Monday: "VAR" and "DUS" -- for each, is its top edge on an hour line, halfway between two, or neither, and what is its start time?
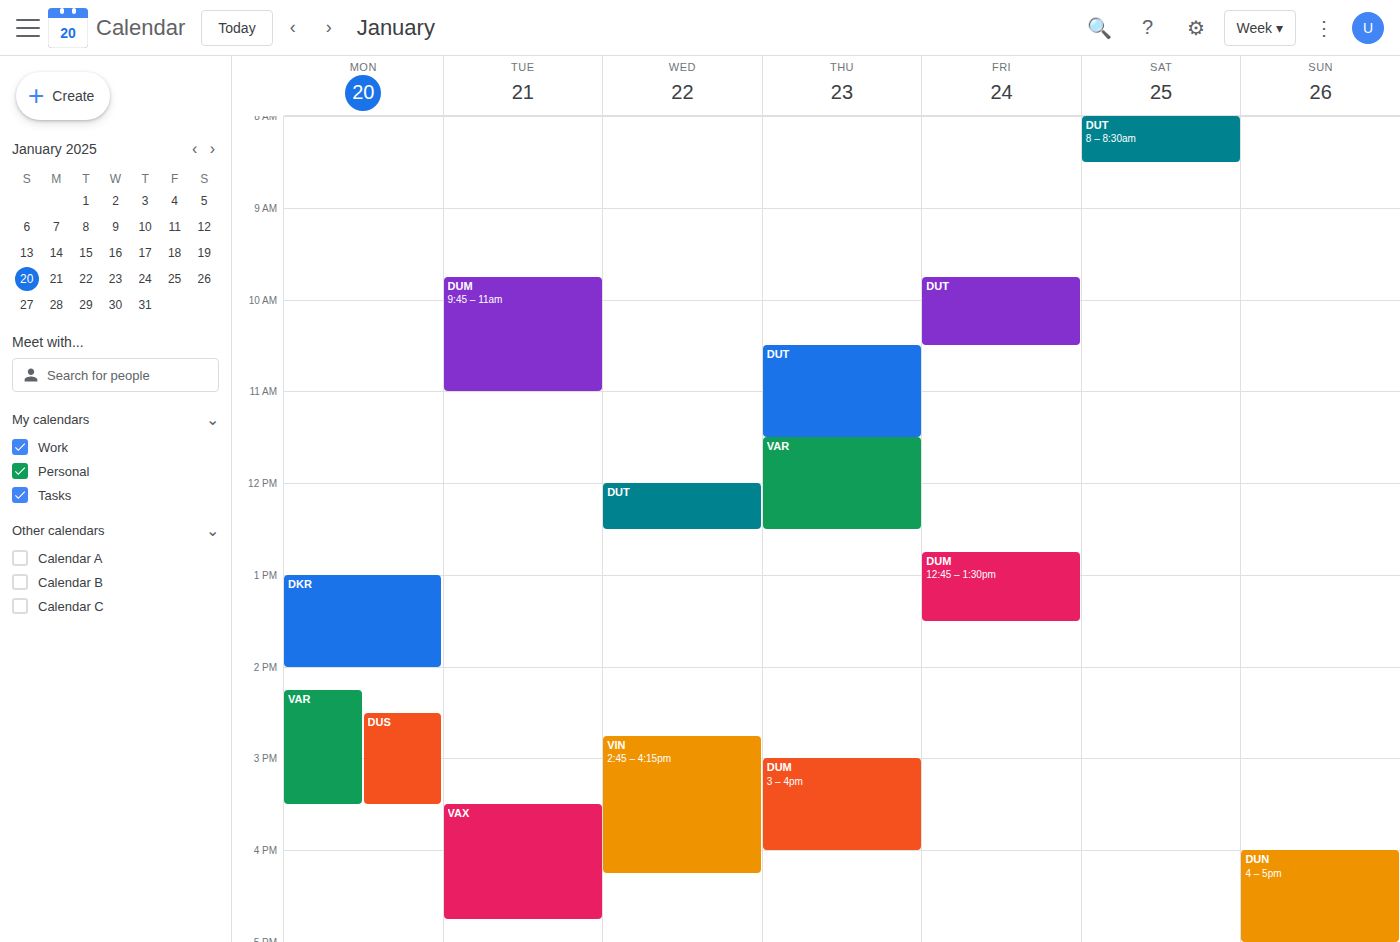
"VAR": 2:15 PM, neither: a quarter of the way from the 2 PM line to the 3 PM line. "DUS": 2:30 PM, halfway between the 2 PM and 3 PM lines.